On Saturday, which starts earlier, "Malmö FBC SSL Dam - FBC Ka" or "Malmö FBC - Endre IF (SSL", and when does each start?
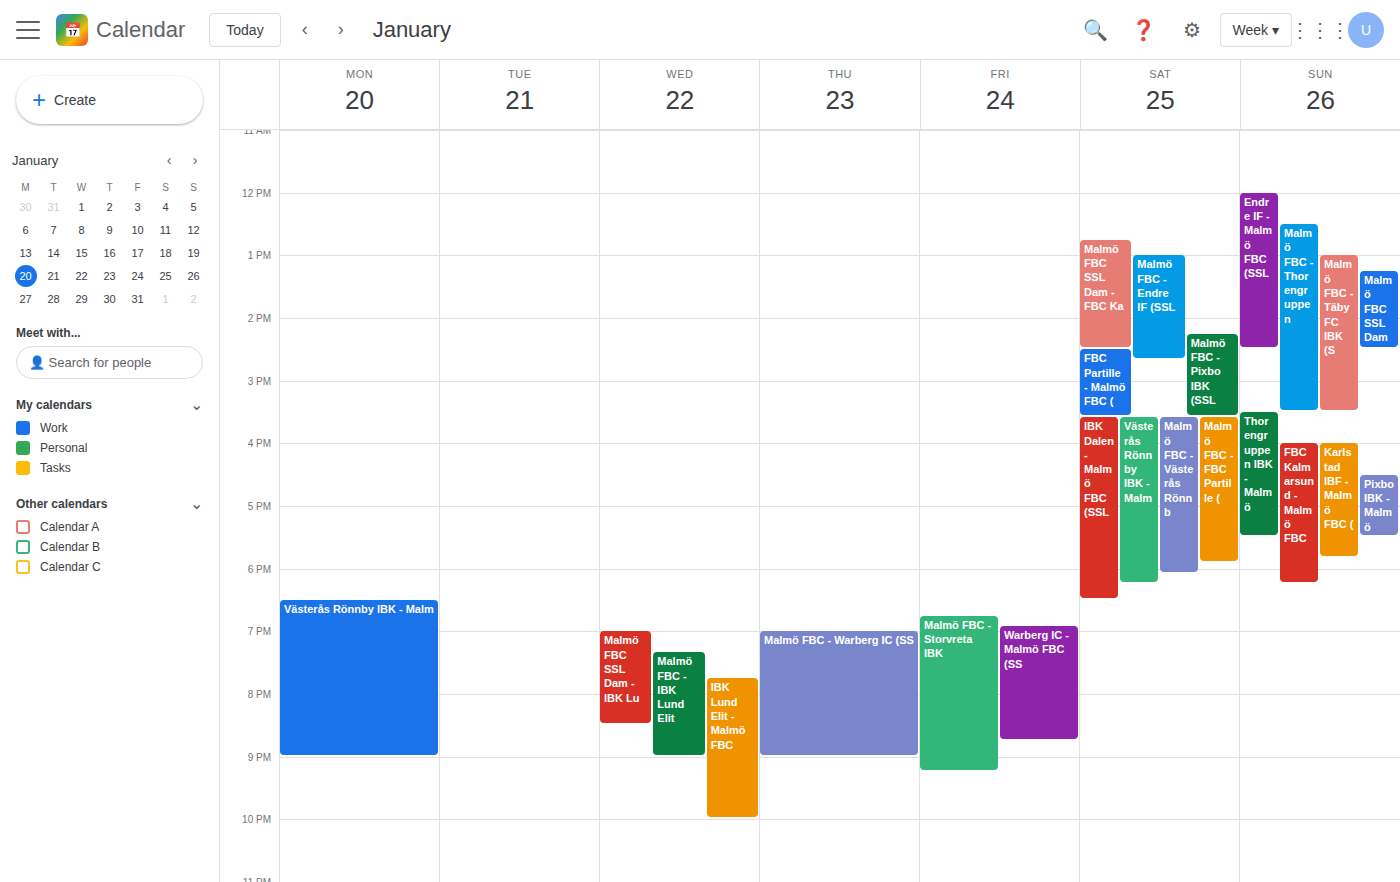
"Malmö FBC SSL Dam - FBC Ka" 12:45 PM; "Malmö FBC - Endre IF (SSL" 1:00 PM.